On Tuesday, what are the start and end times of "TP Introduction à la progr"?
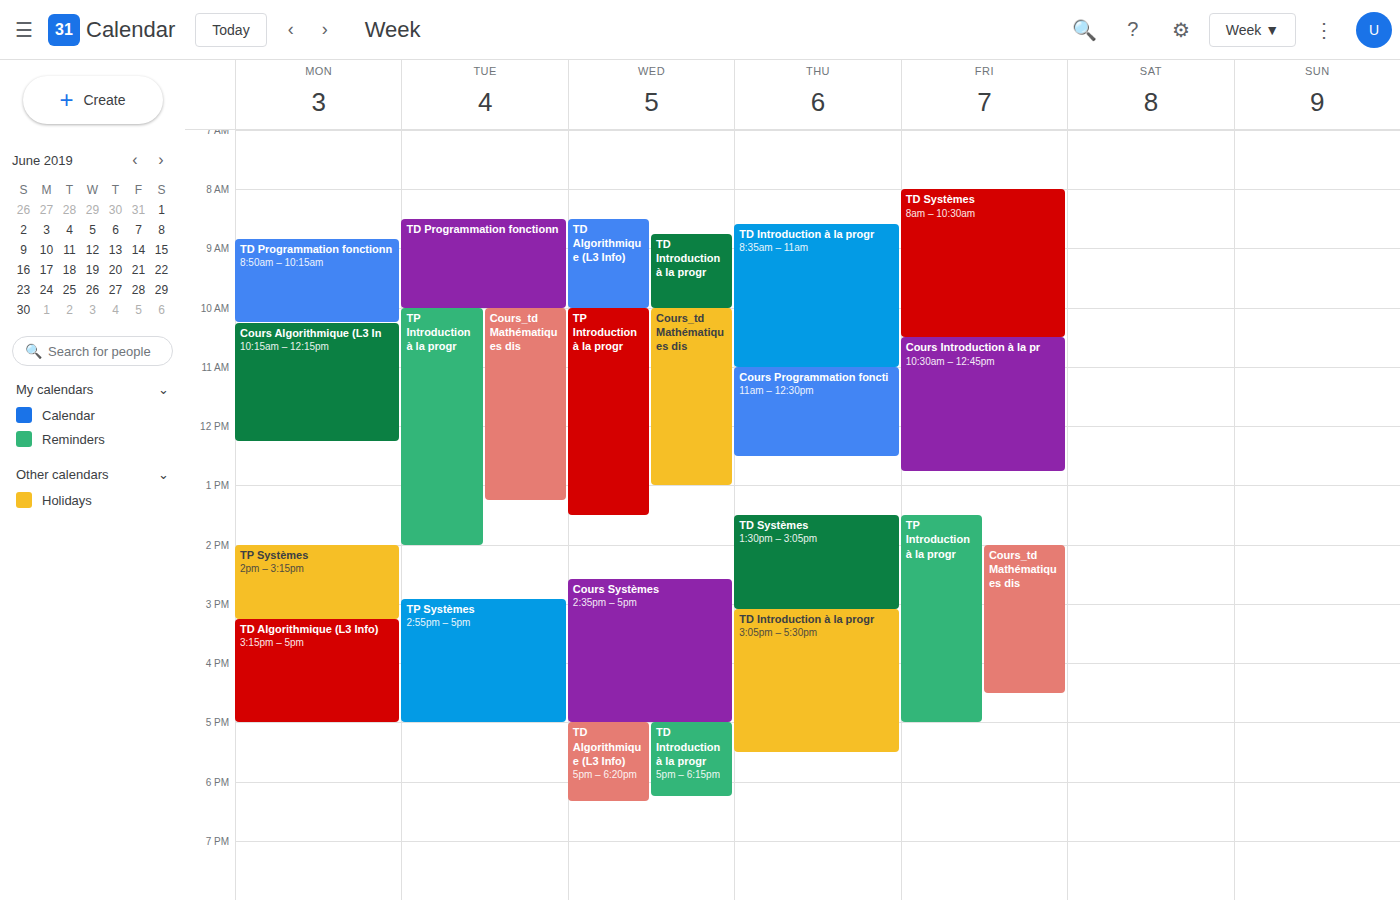
10:00 AM to 2:00 PM